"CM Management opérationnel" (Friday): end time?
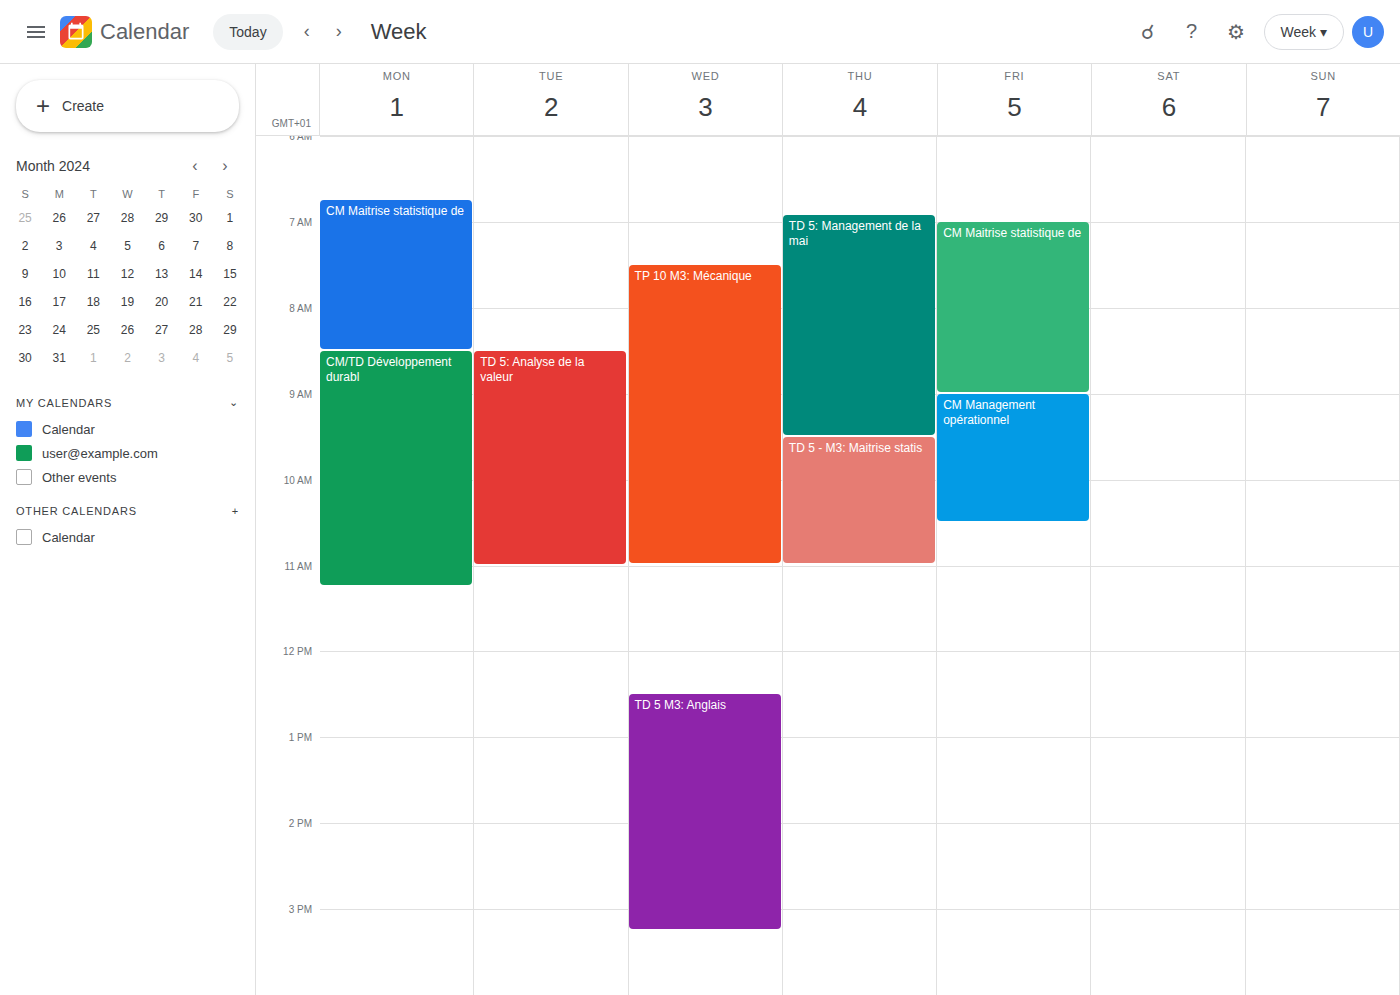
10:30 AM